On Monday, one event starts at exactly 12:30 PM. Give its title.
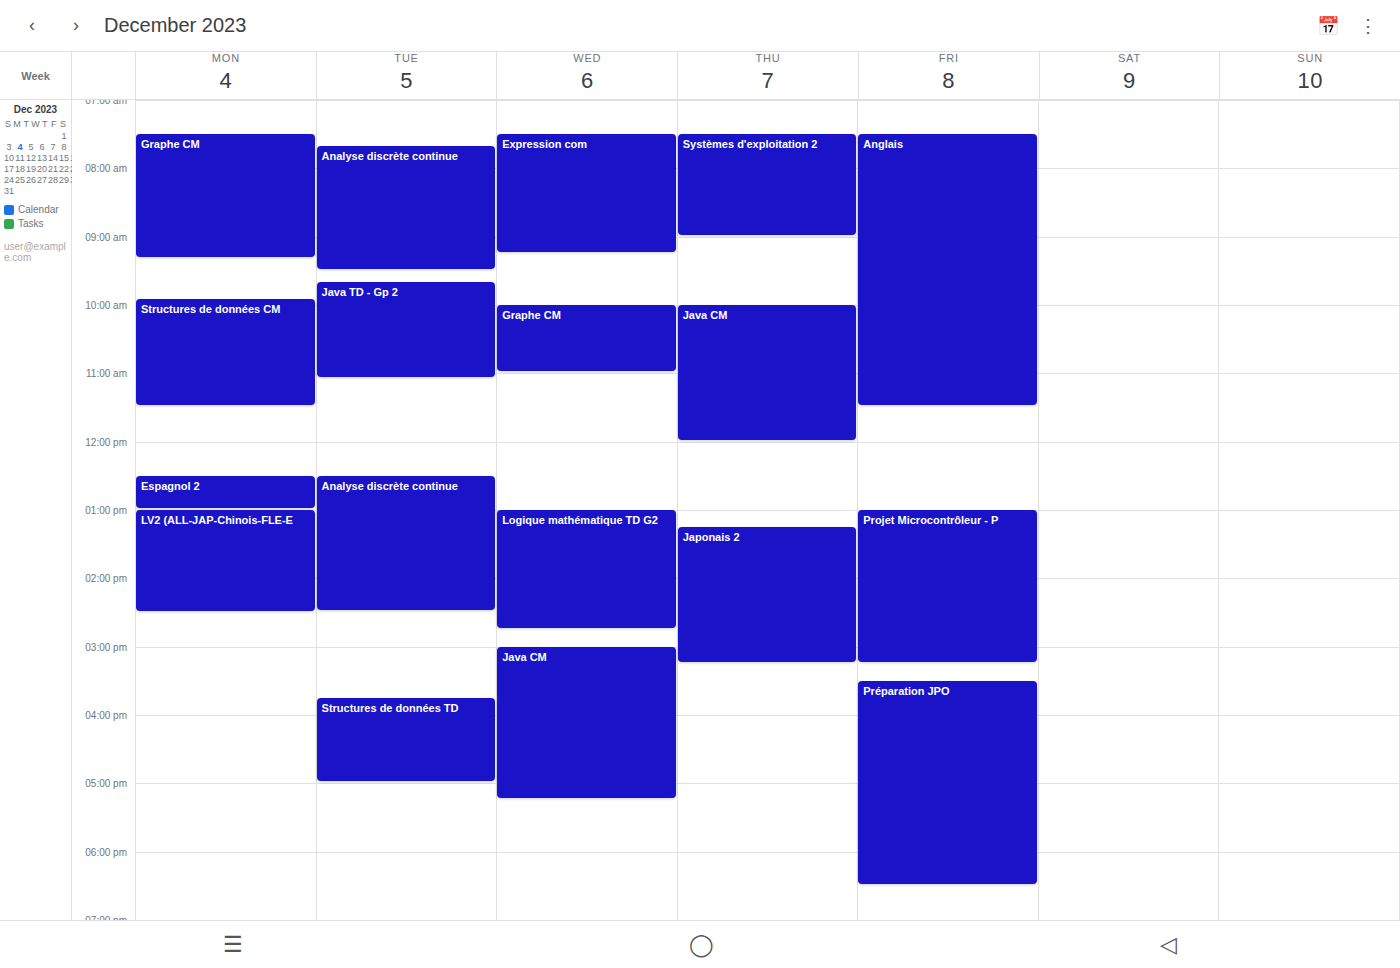
"Espagnol 2"